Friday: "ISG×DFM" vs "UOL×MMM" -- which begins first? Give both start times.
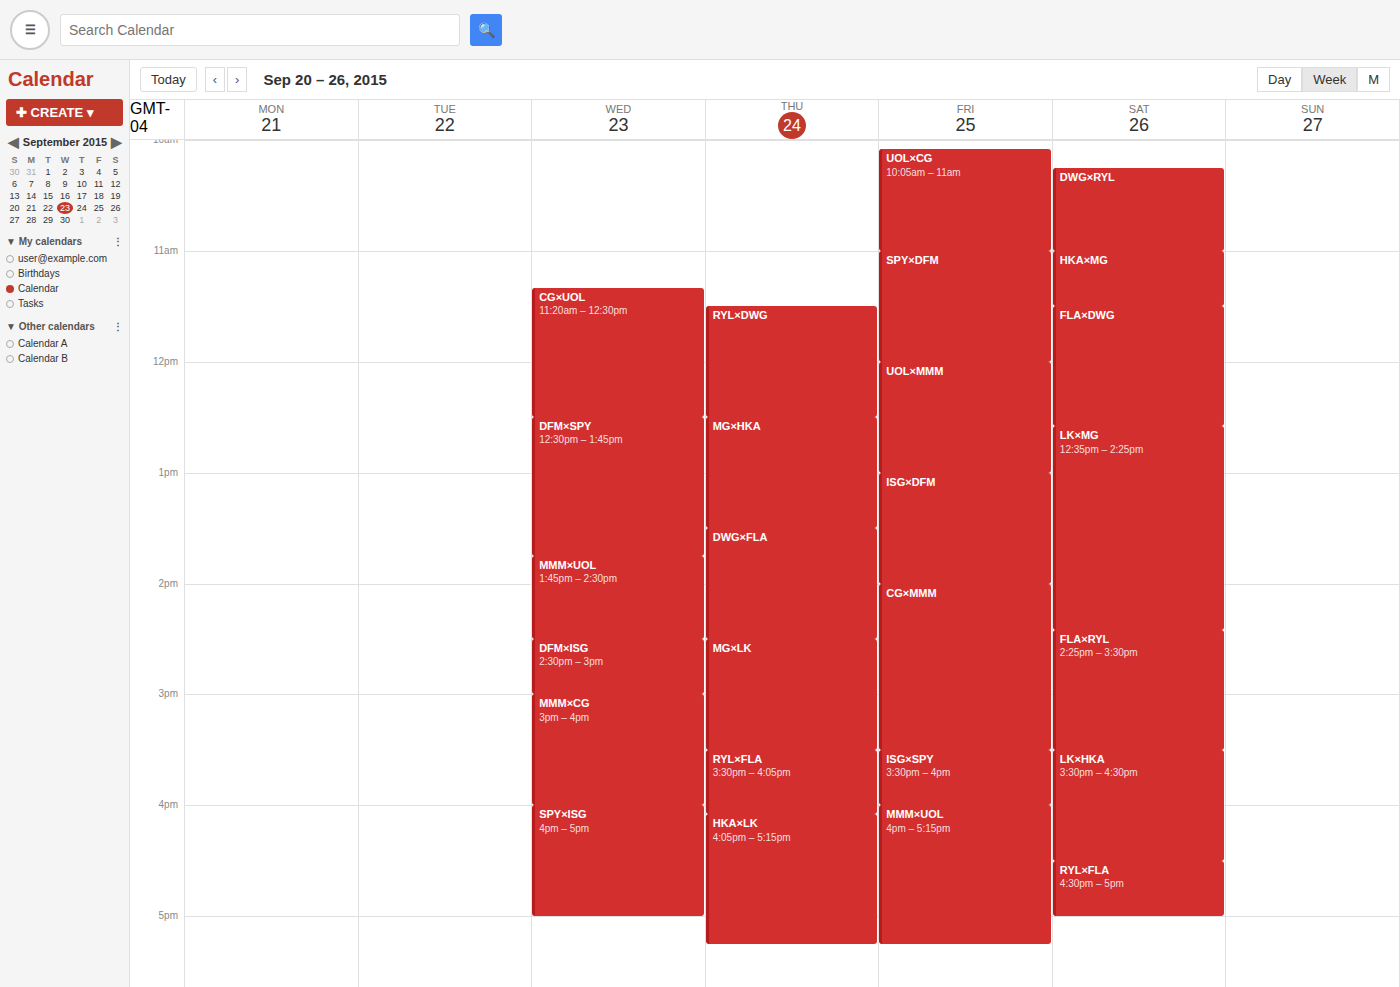
"UOL×MMM" 12:00 PM; "ISG×DFM" 1:00 PM.